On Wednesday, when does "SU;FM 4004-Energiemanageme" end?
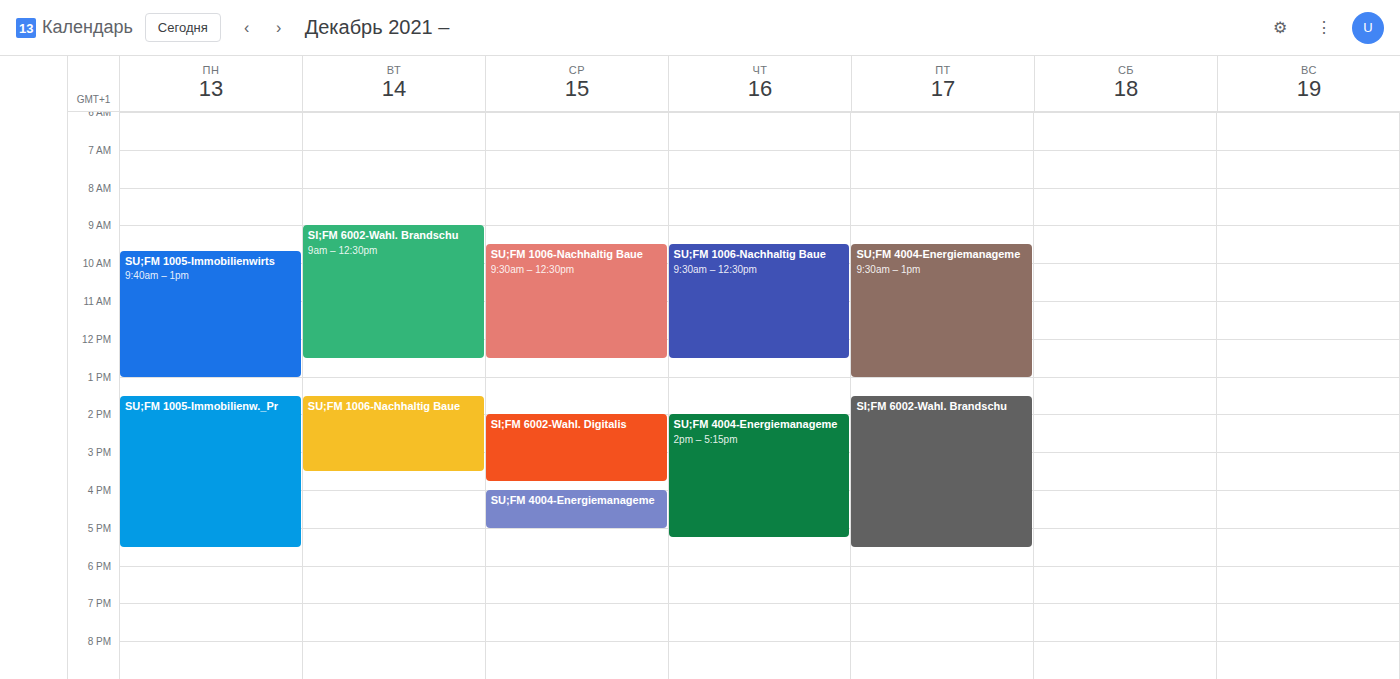
5:00 PM